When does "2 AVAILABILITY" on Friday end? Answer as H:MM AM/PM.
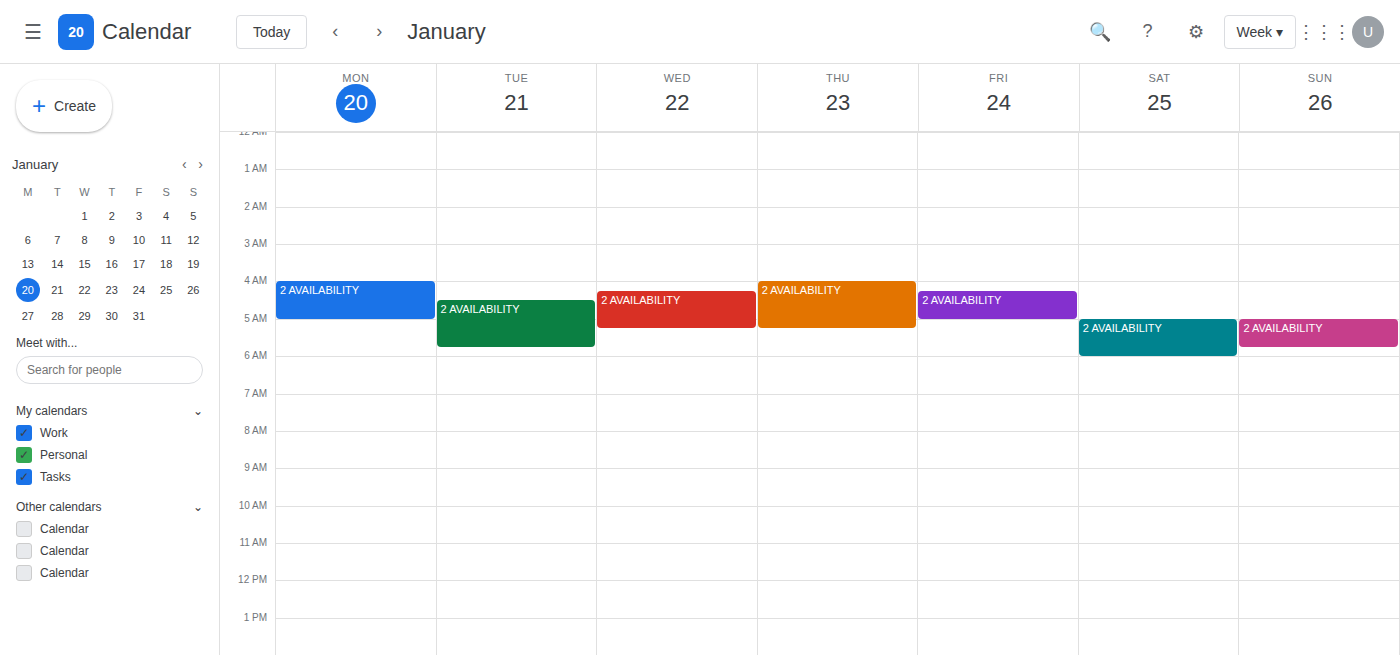
5:00 AM